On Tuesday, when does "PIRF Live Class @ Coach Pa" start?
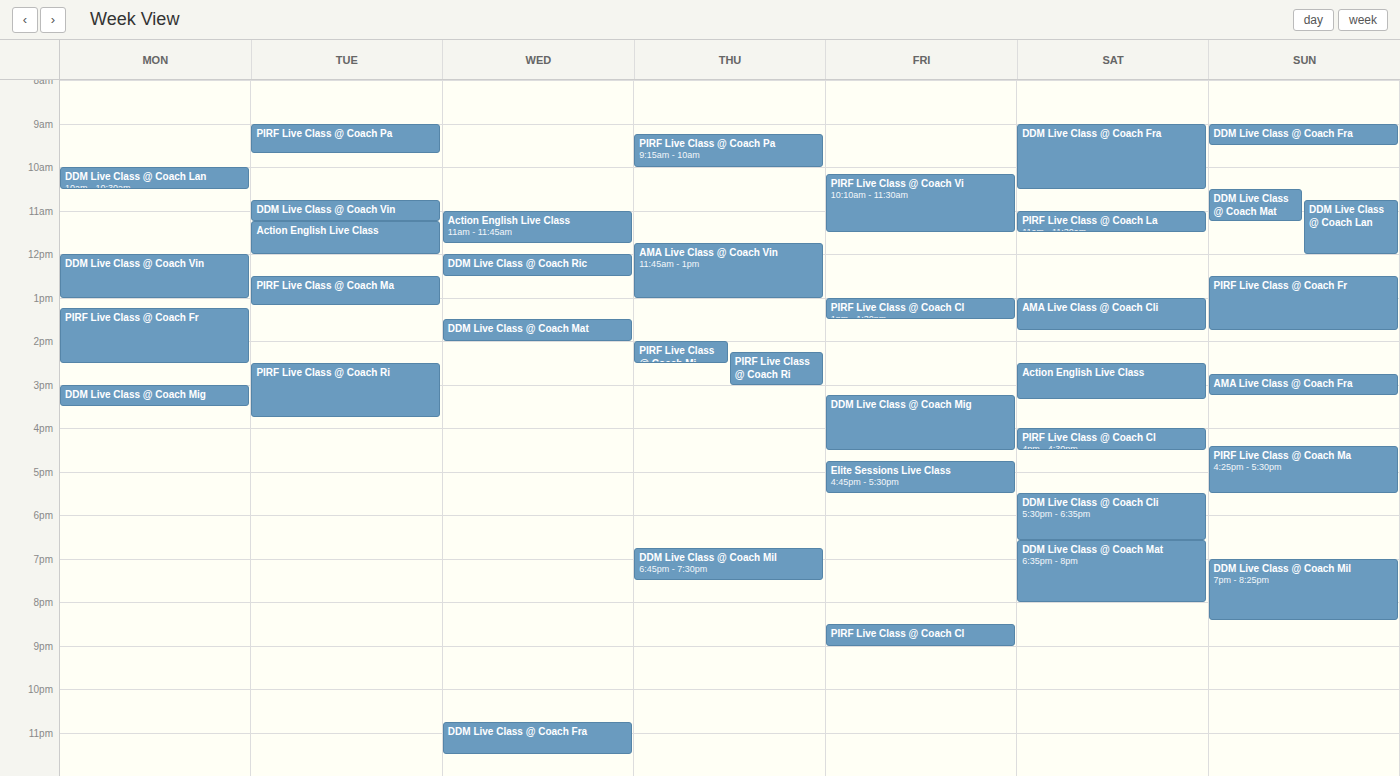
9:00 AM